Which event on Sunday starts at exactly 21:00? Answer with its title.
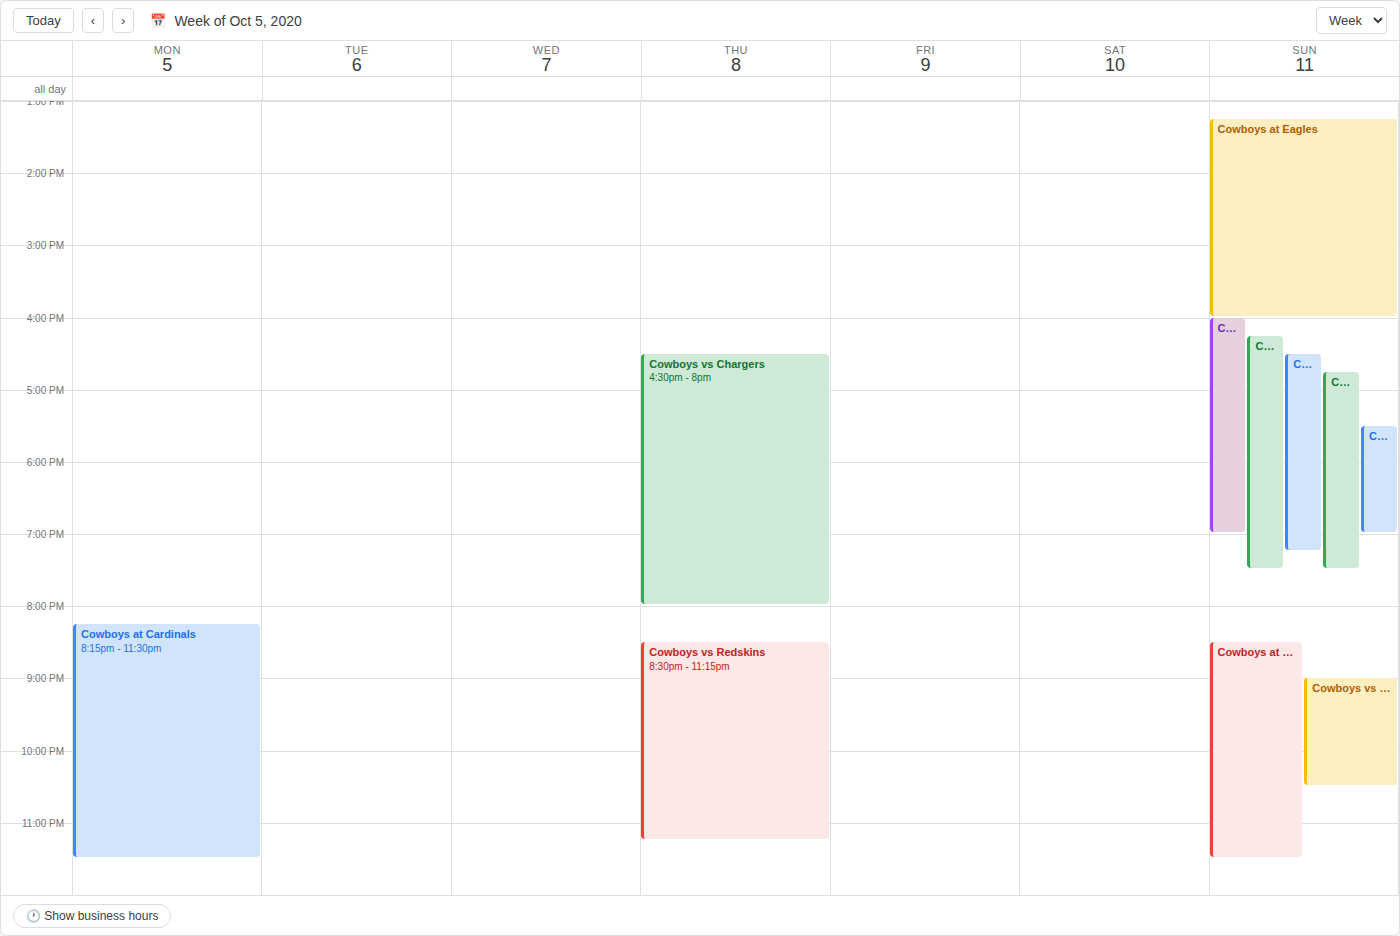
"Cowboys vs Giants"